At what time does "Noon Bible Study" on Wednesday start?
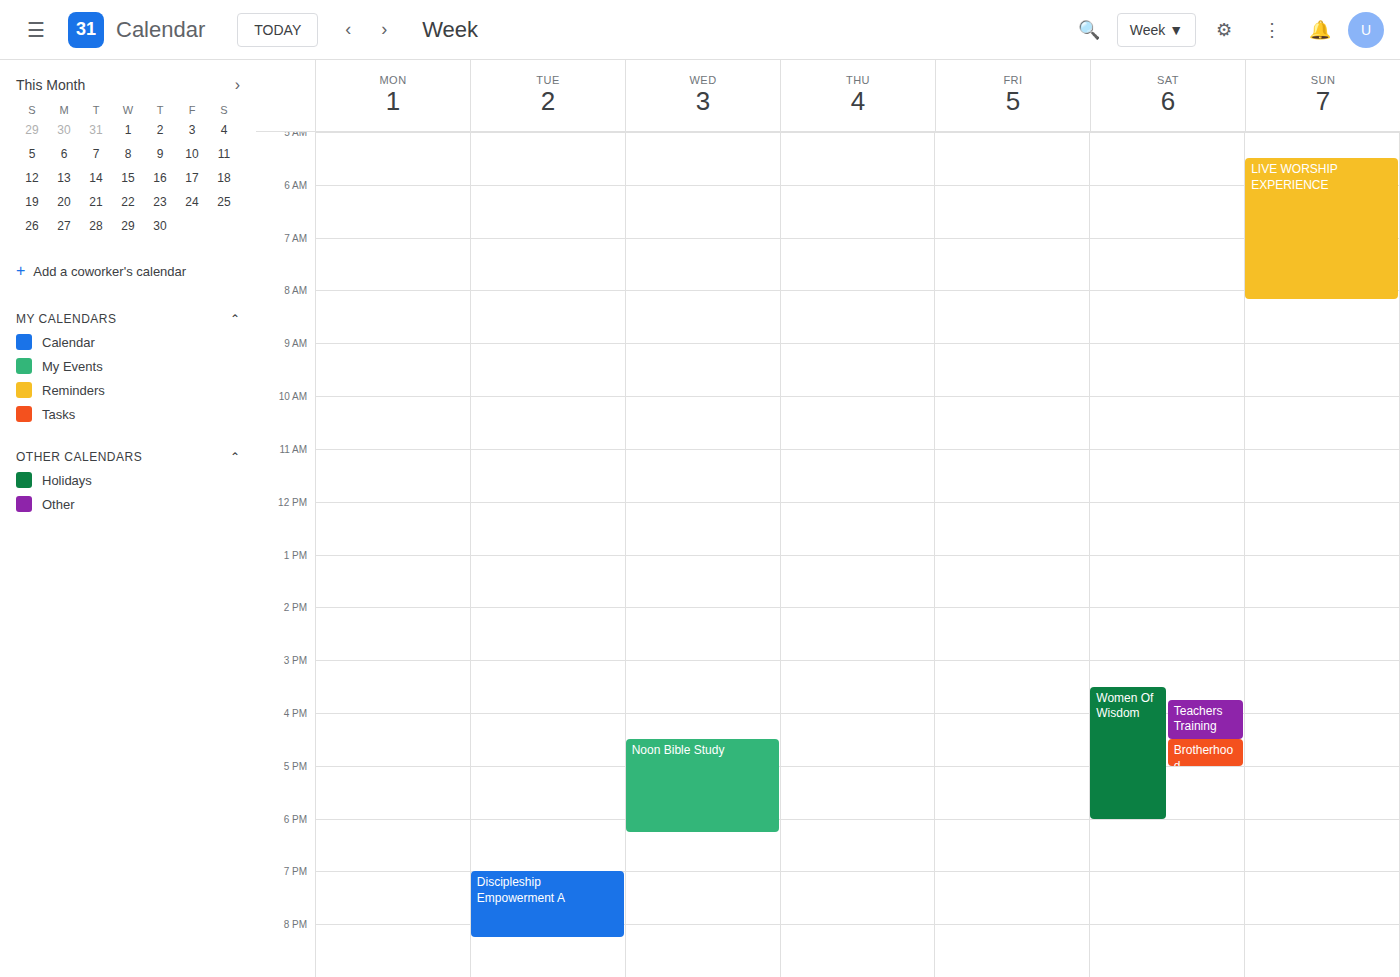
4:30 PM